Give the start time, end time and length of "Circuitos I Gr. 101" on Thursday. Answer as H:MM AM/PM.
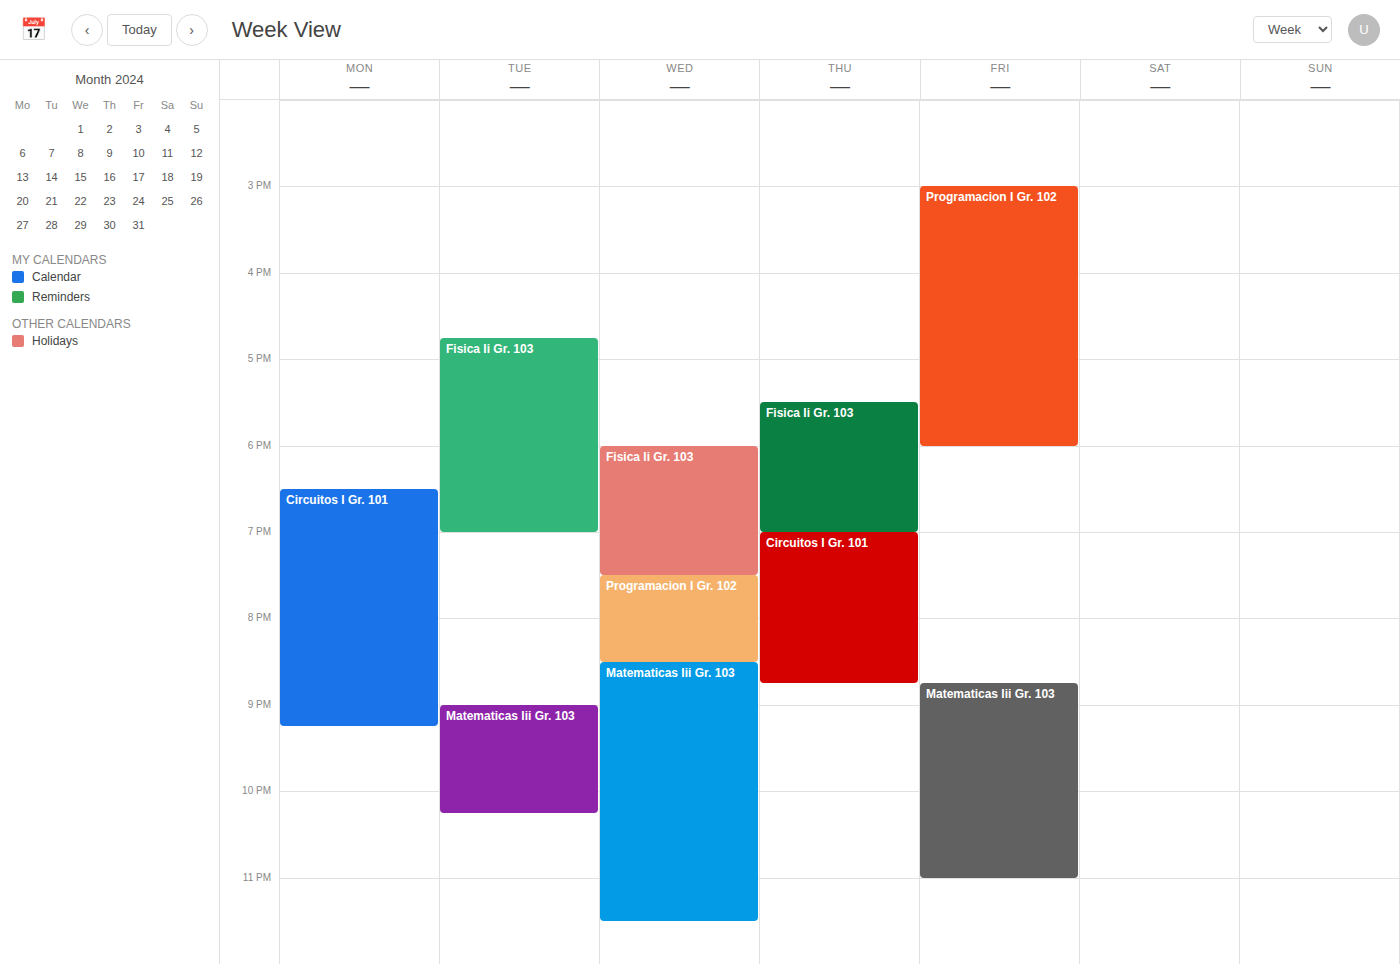
7:00 PM to 8:45 PM, 1 hour 45 minutes